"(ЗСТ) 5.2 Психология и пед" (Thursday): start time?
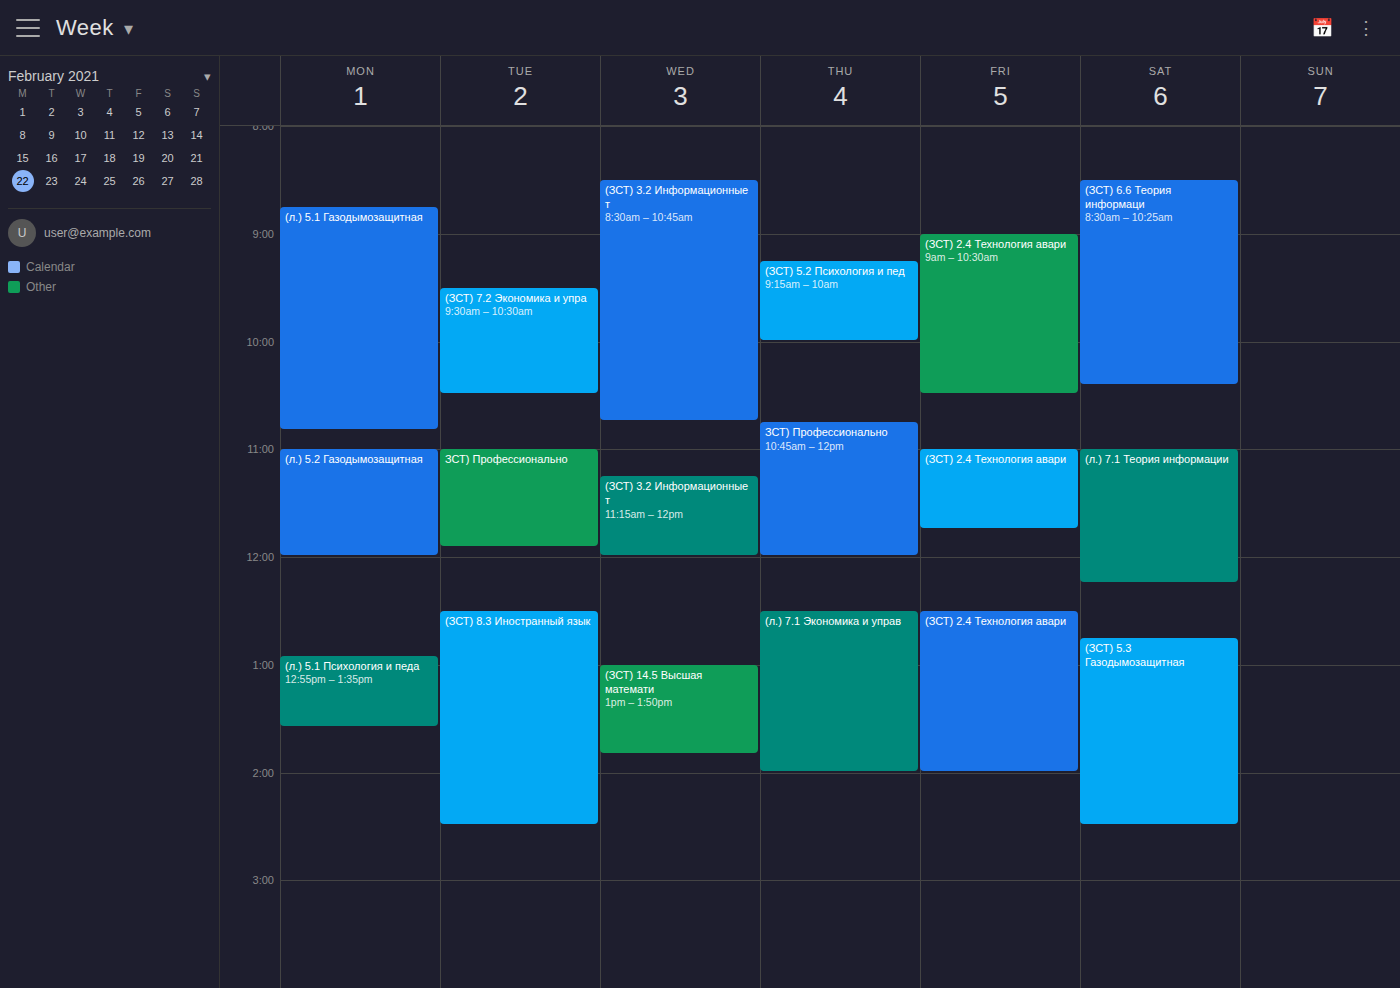
9:15 AM